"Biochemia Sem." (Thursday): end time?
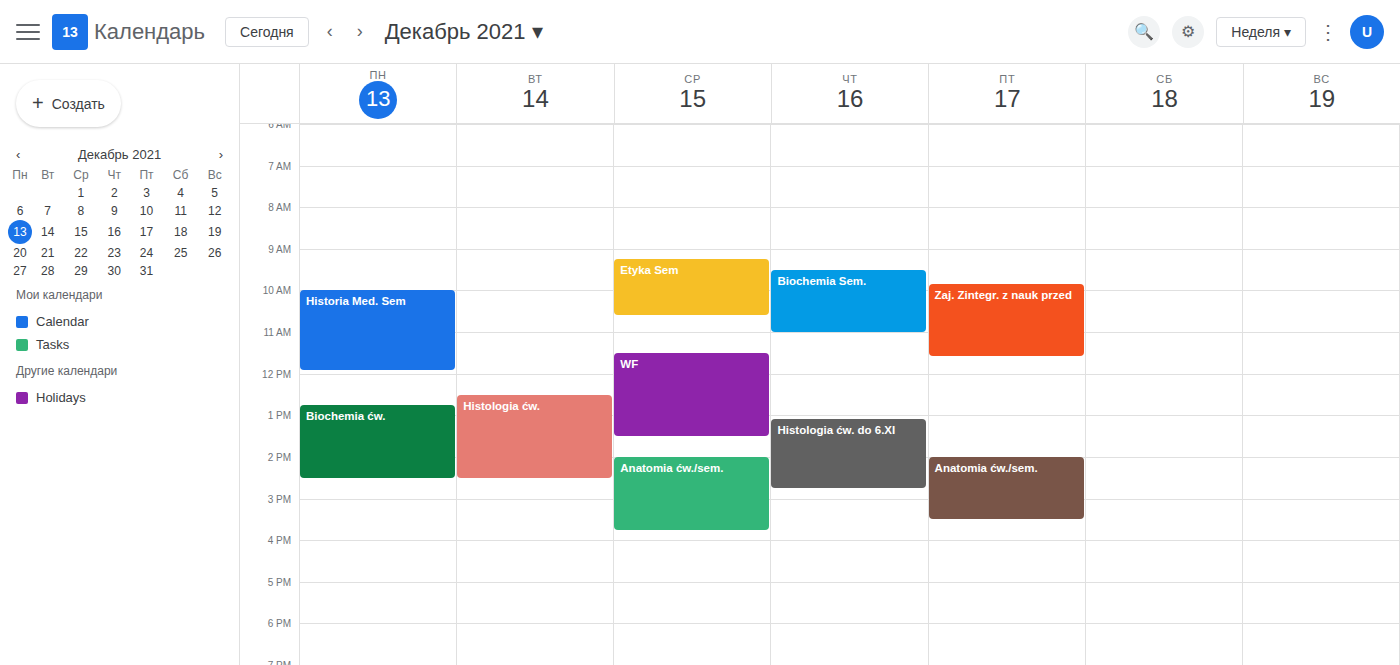
11:00 AM